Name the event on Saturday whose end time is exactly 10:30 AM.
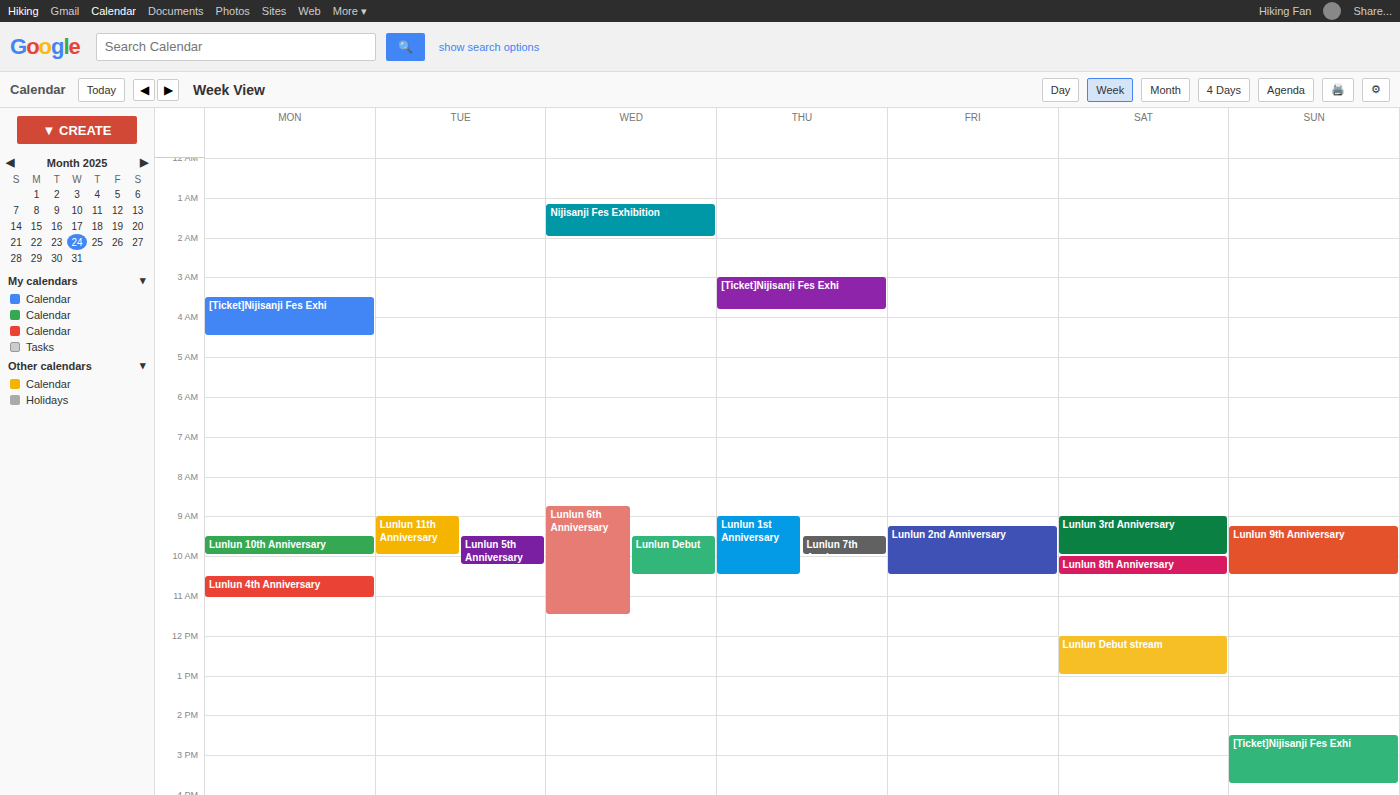
"Lunlun 8th Anniversary"